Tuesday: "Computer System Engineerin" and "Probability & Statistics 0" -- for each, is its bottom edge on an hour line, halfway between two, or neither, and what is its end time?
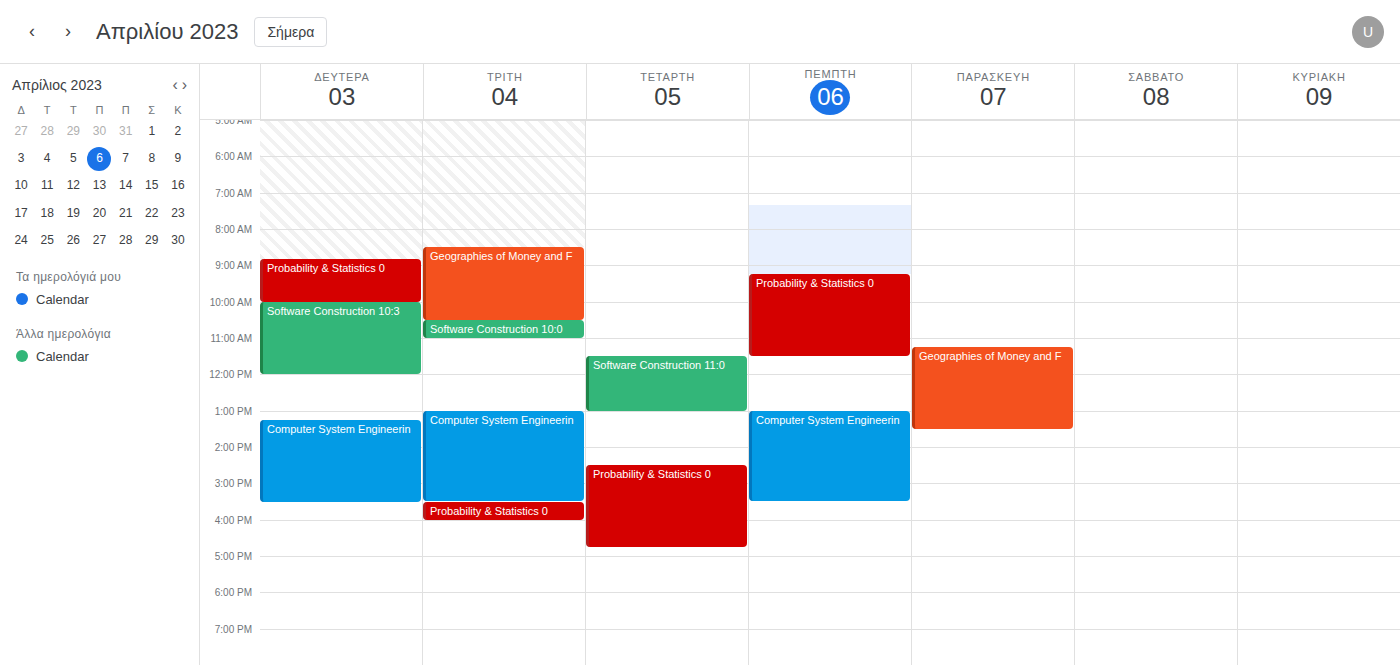
"Computer System Engineerin": 3:30 PM, halfway between the 3 PM and 4 PM lines. "Probability & Statistics 0": 4:00 PM, exactly on the 4 PM line.